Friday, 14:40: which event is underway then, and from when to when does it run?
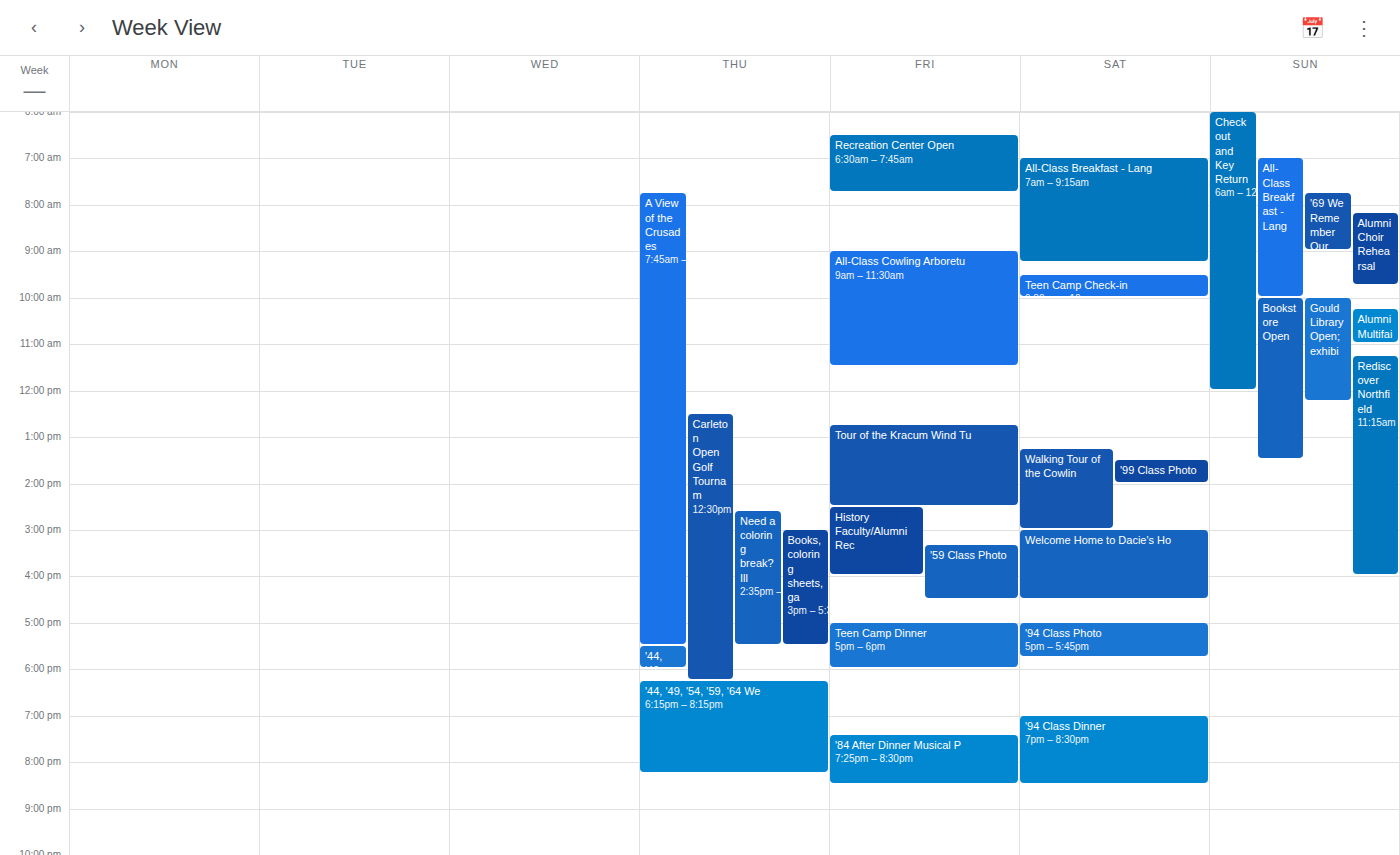
"History Faculty/Alumni Rec", 14:30 to 16:00